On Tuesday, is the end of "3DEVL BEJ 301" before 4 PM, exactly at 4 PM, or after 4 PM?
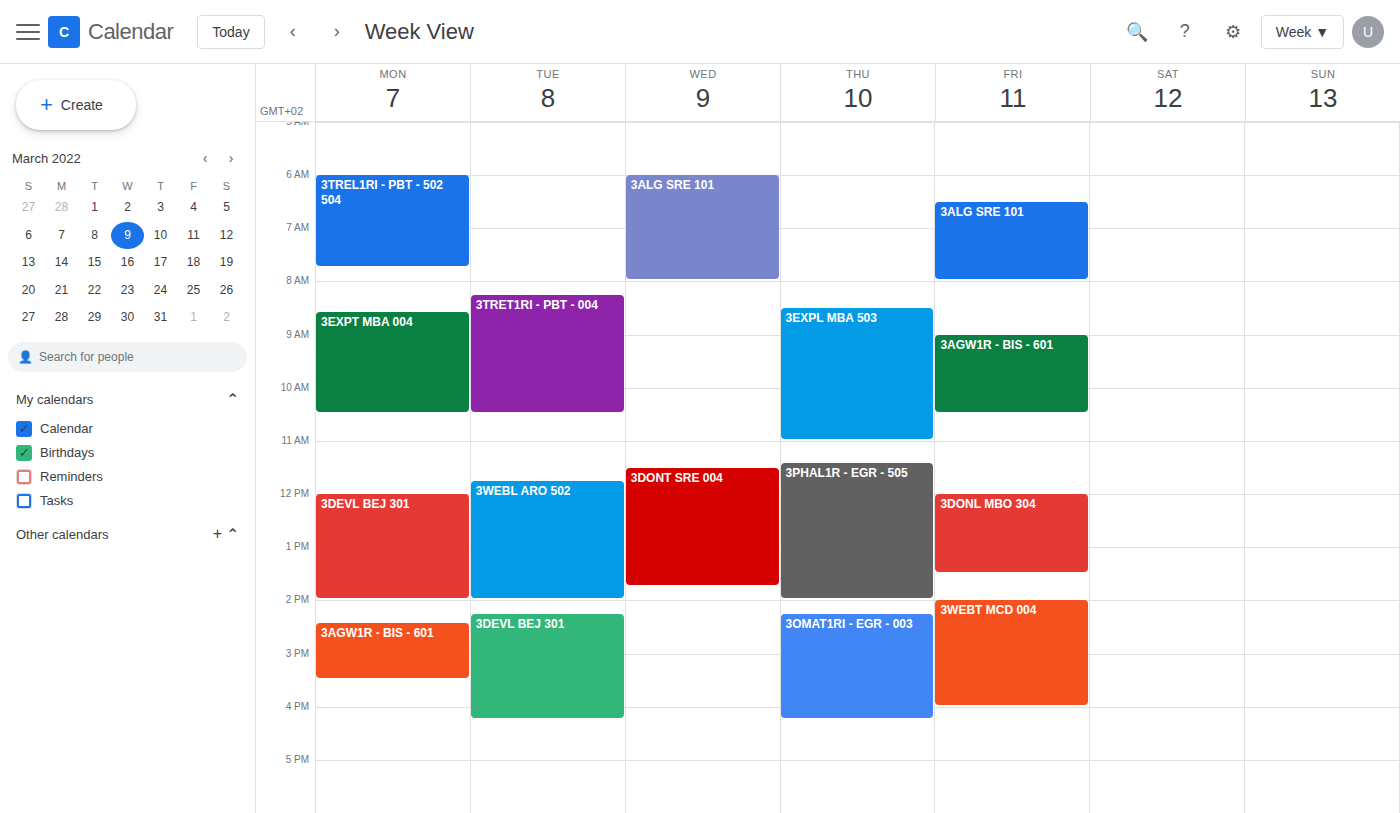
4:15 PM -- after 4 PM, 15 minutes below the 4 PM line.